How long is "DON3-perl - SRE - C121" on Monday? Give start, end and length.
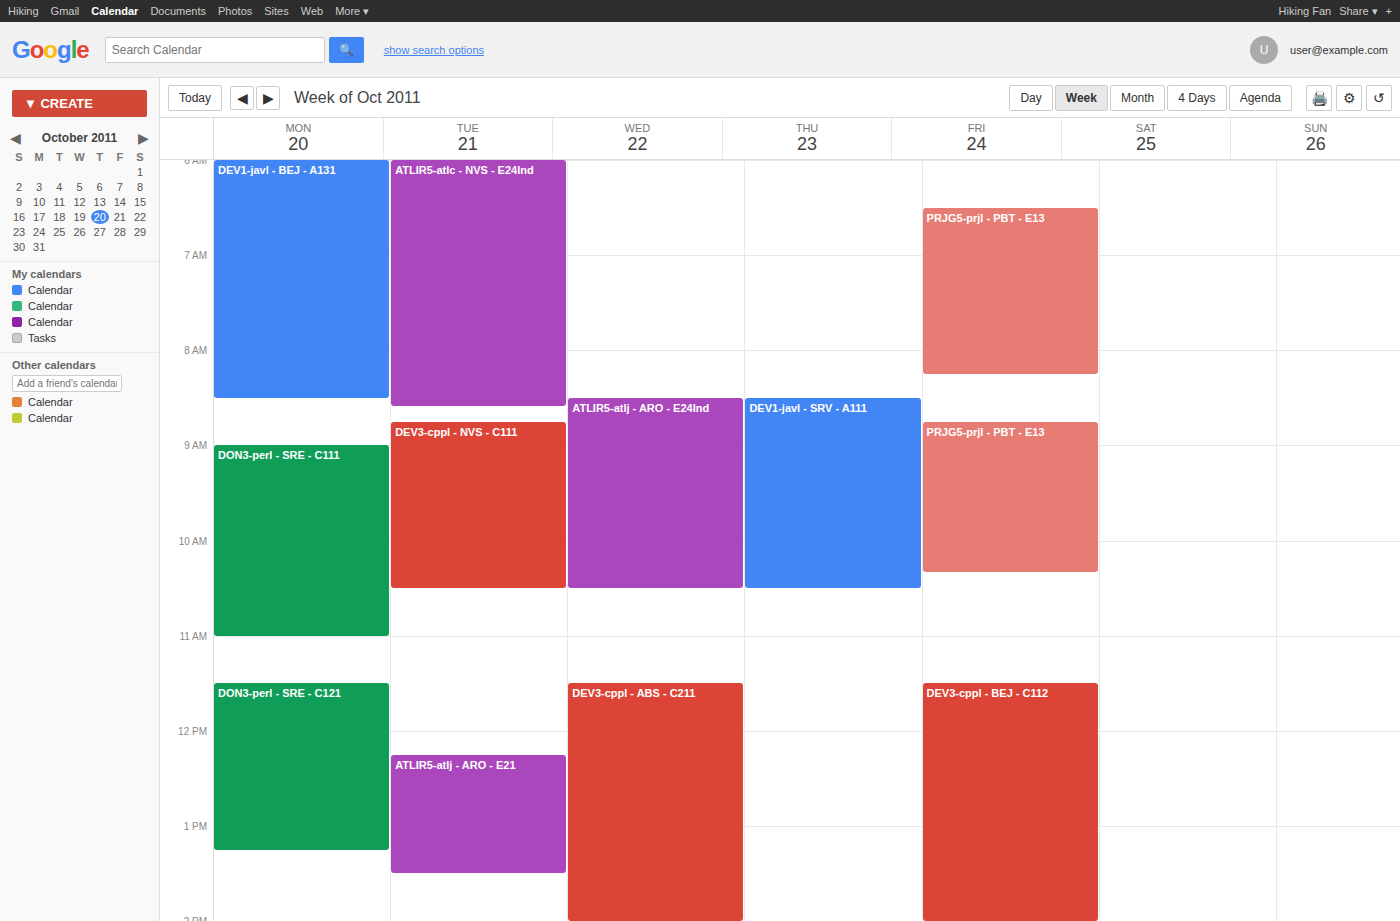
11:30 AM to 1:15 PM, 1 hour 45 minutes